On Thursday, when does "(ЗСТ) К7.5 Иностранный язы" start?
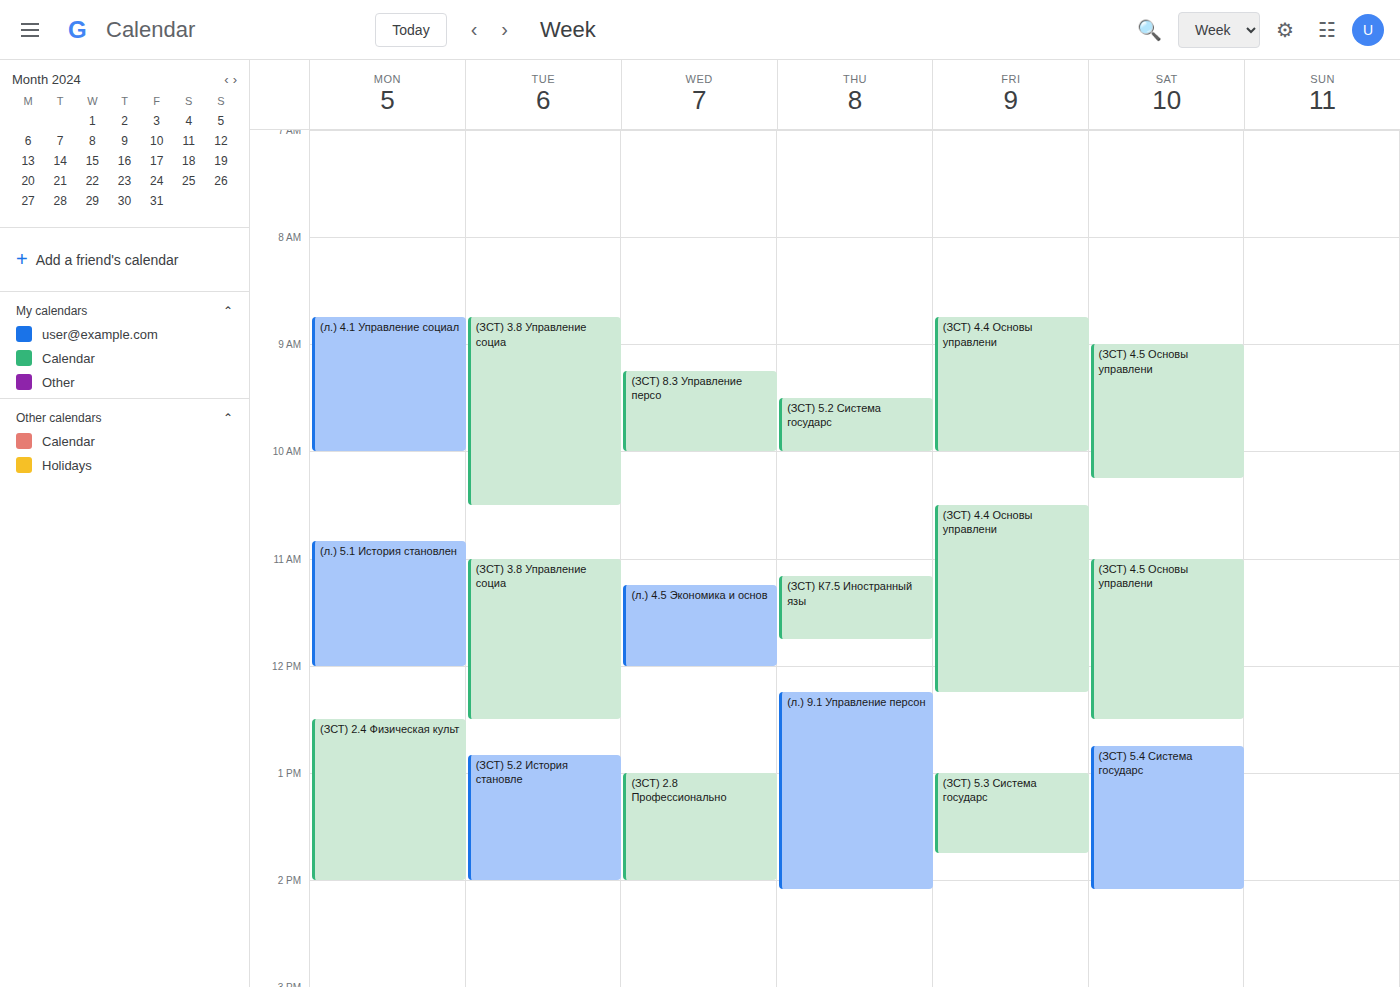
11:10 AM